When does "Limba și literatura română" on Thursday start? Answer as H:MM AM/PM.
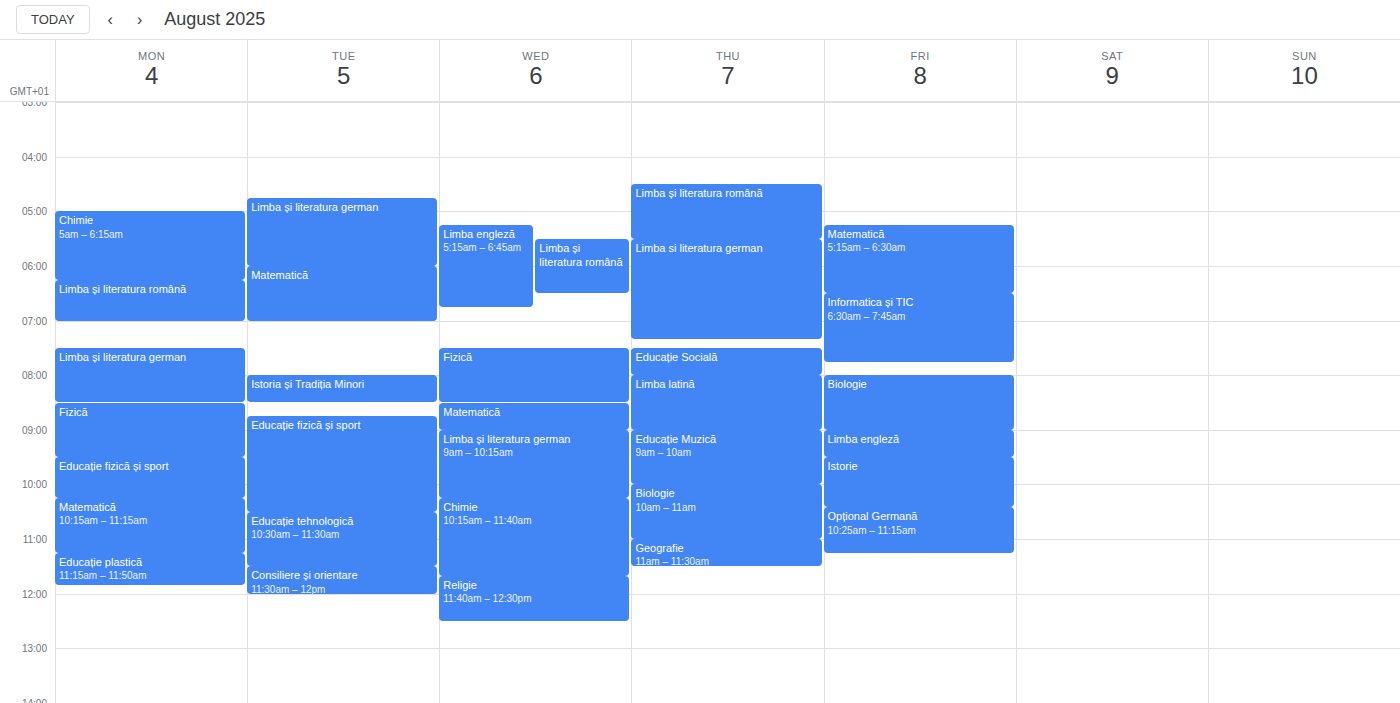
4:30 AM